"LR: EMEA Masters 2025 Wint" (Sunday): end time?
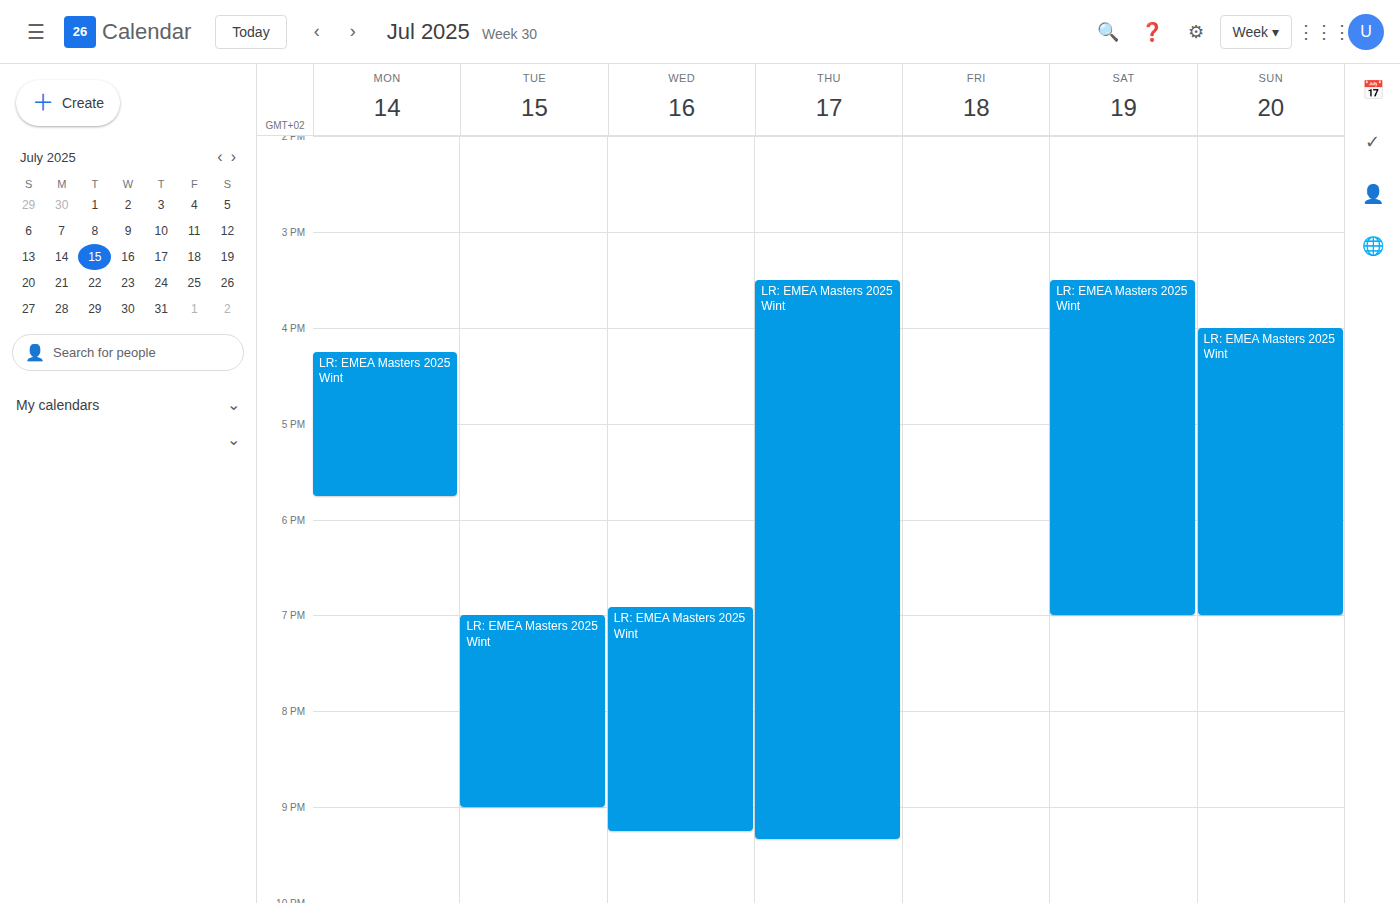
7:00 PM